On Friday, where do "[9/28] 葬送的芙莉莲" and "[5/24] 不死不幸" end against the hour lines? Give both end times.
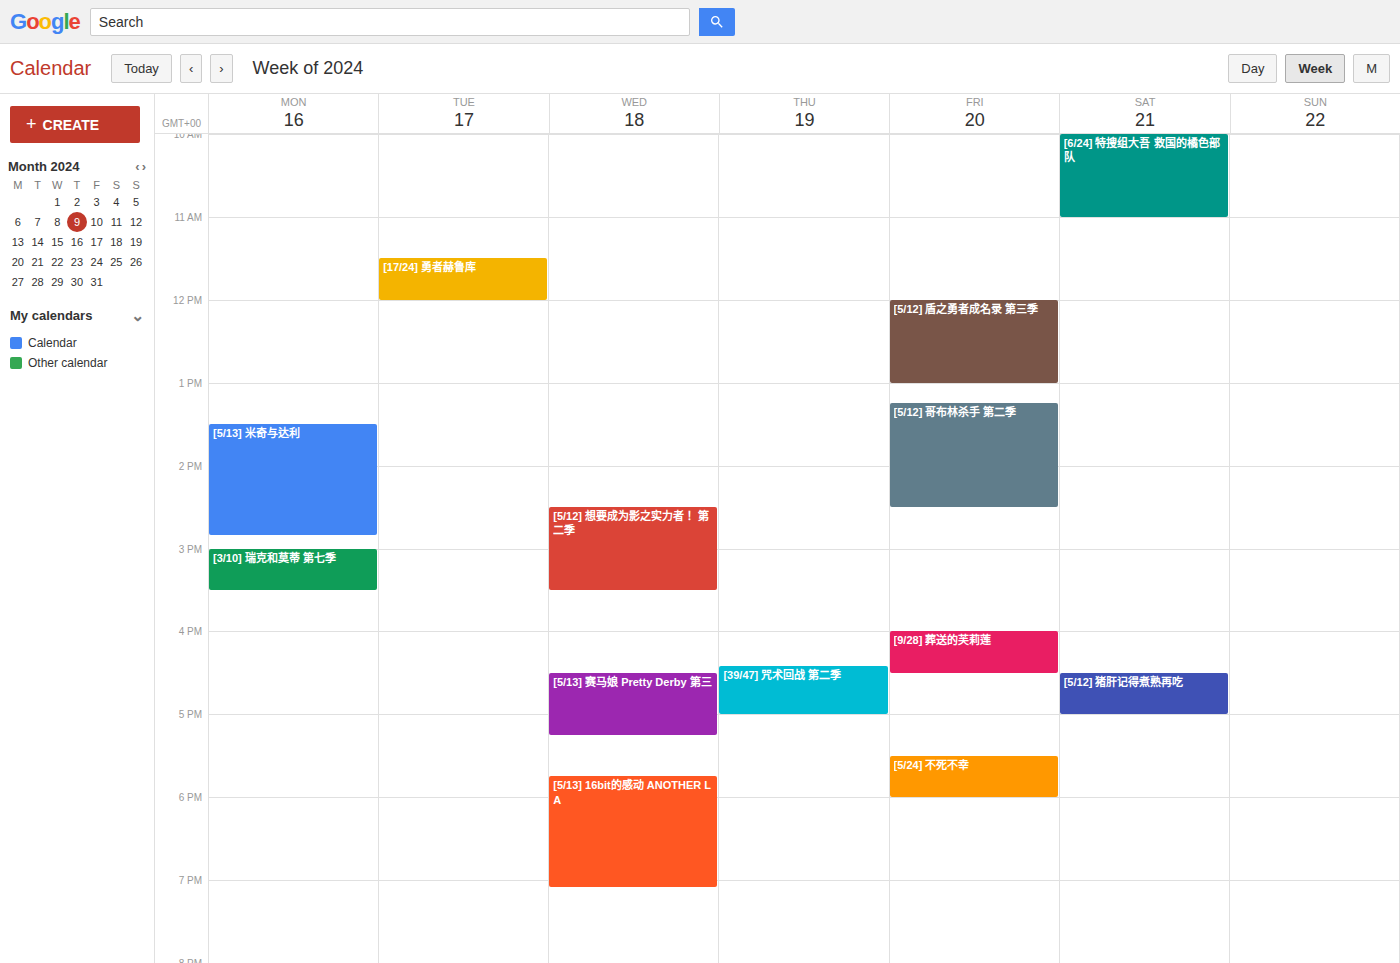
"[9/28] 葬送的芙莉莲": 4:30 PM, halfway between the 4 PM and 5 PM lines. "[5/24] 不死不幸": 6:00 PM, exactly on the 6 PM line.